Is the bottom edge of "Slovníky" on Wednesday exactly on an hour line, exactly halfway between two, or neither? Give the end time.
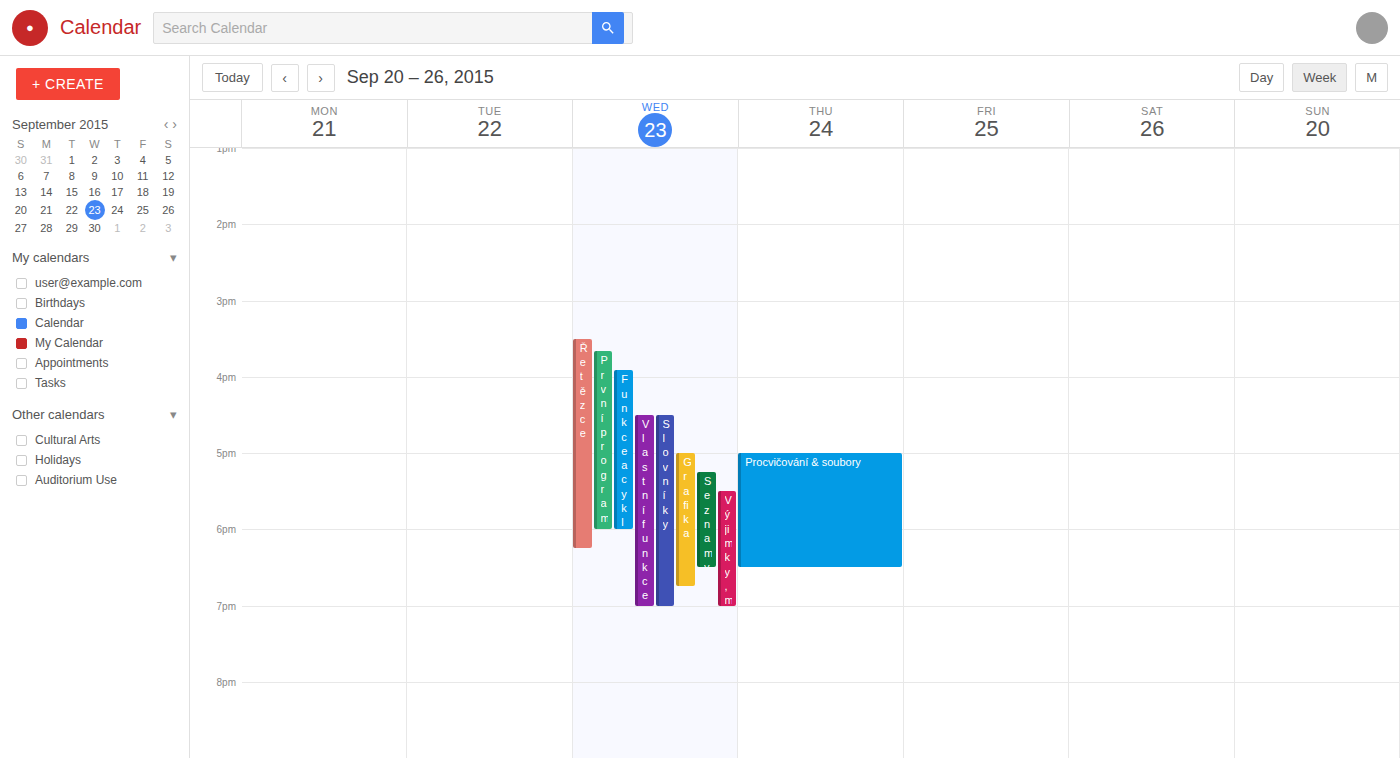
7:00 PM -- exactly on the 7 PM line.